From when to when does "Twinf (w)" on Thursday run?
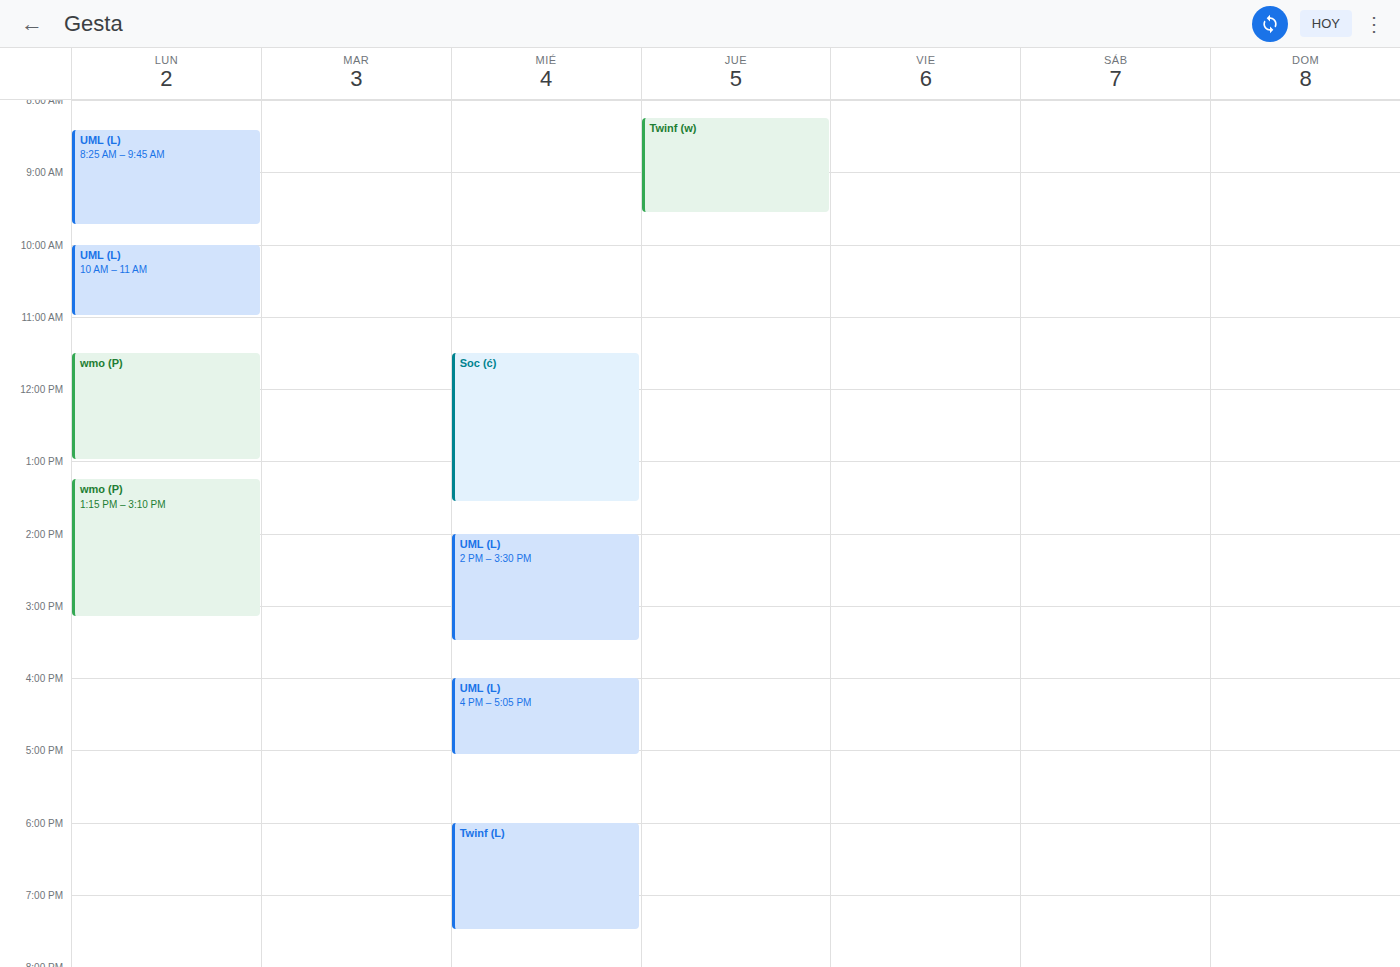
8:15 AM to 9:35 AM